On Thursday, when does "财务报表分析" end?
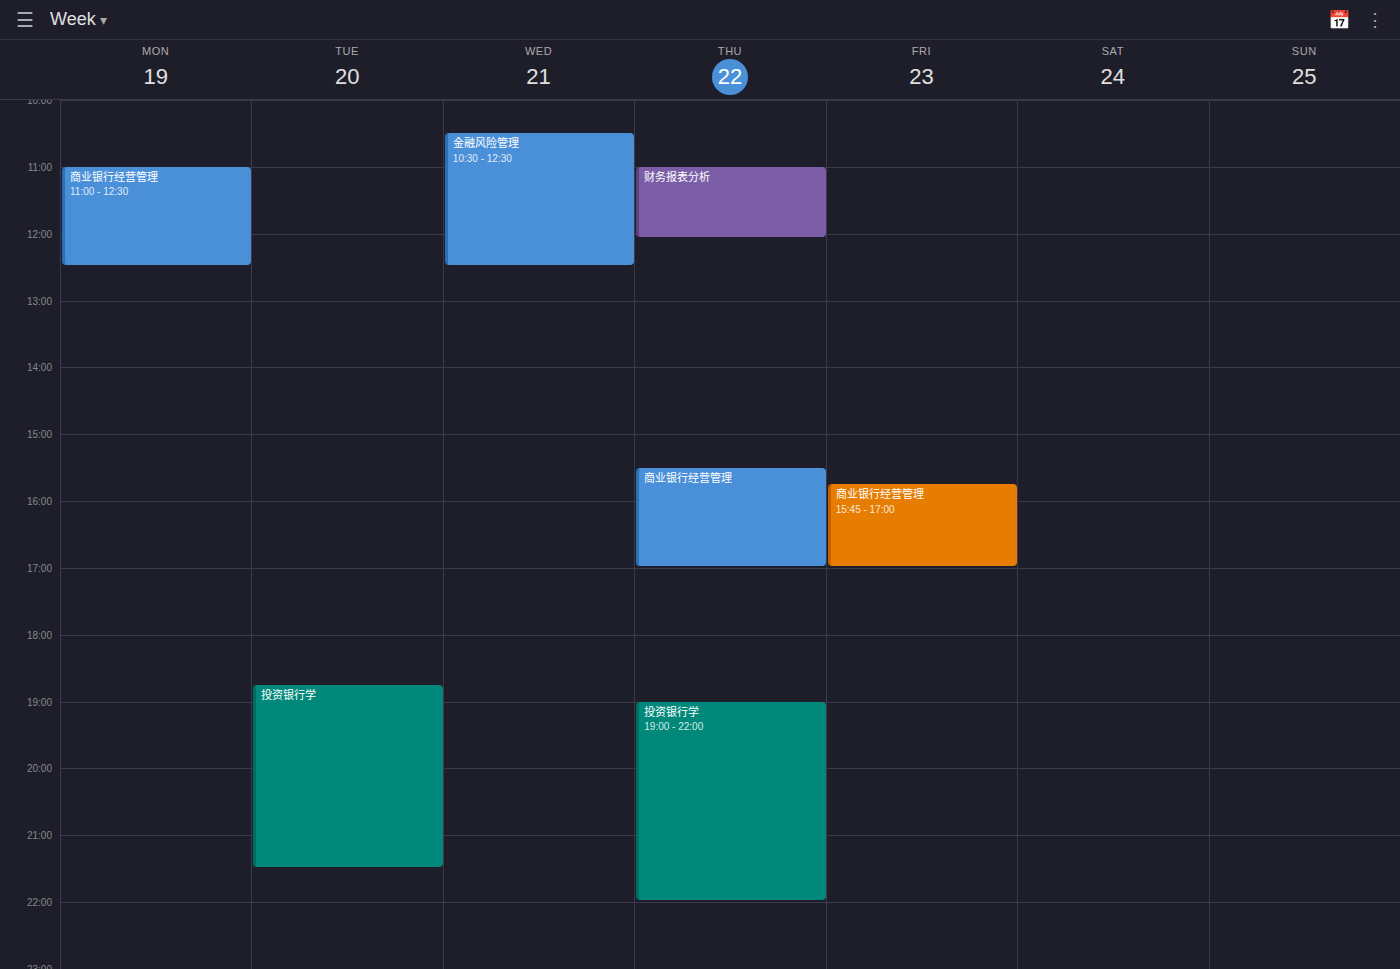
12:05 PM